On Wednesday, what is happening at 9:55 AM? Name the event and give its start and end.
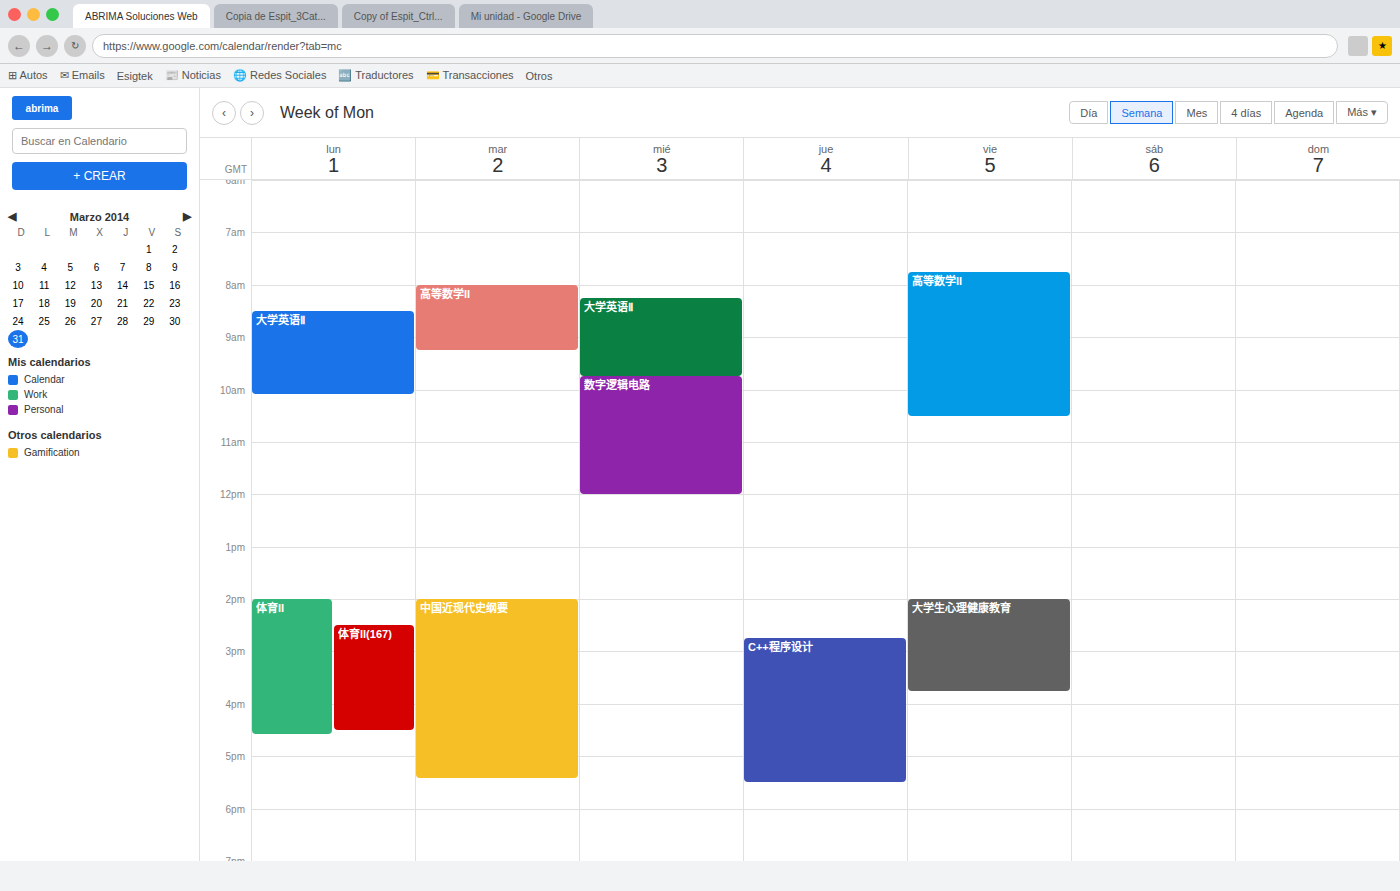
"数字逻辑电路", 9:45 AM to 12:00 PM